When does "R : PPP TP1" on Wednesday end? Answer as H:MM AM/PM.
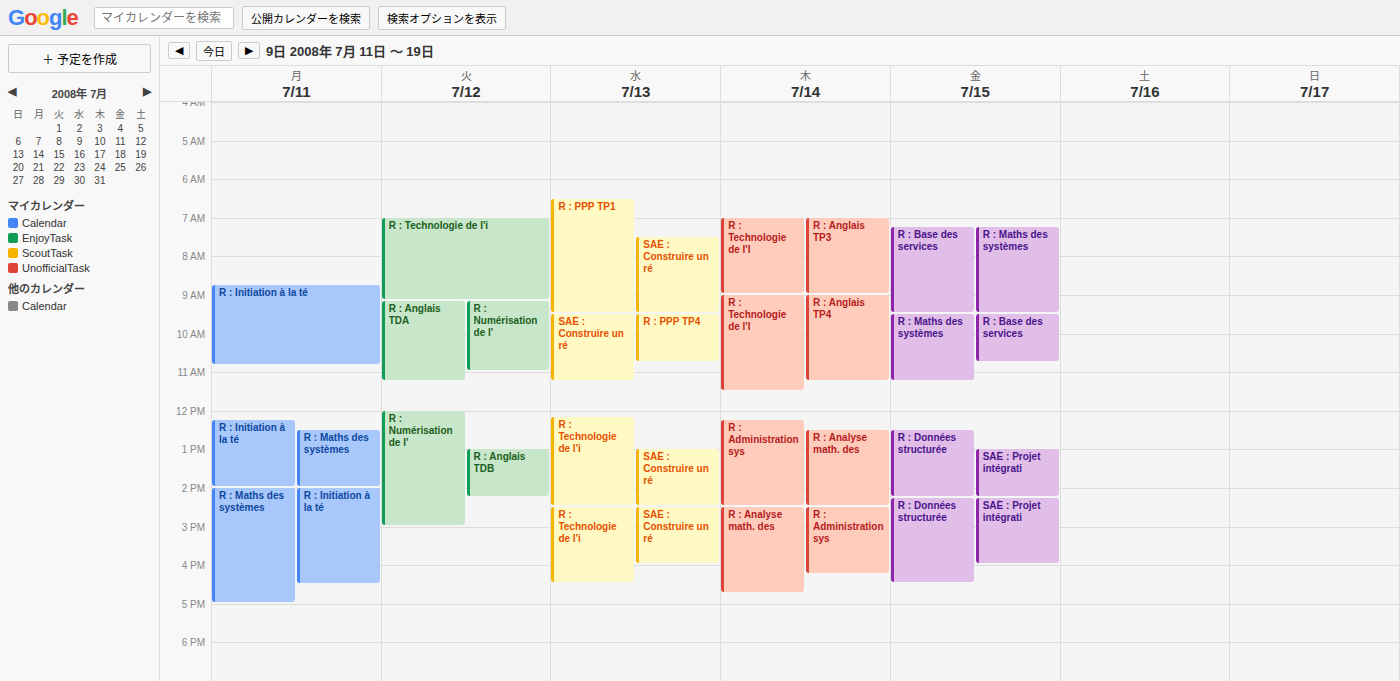
9:30 AM